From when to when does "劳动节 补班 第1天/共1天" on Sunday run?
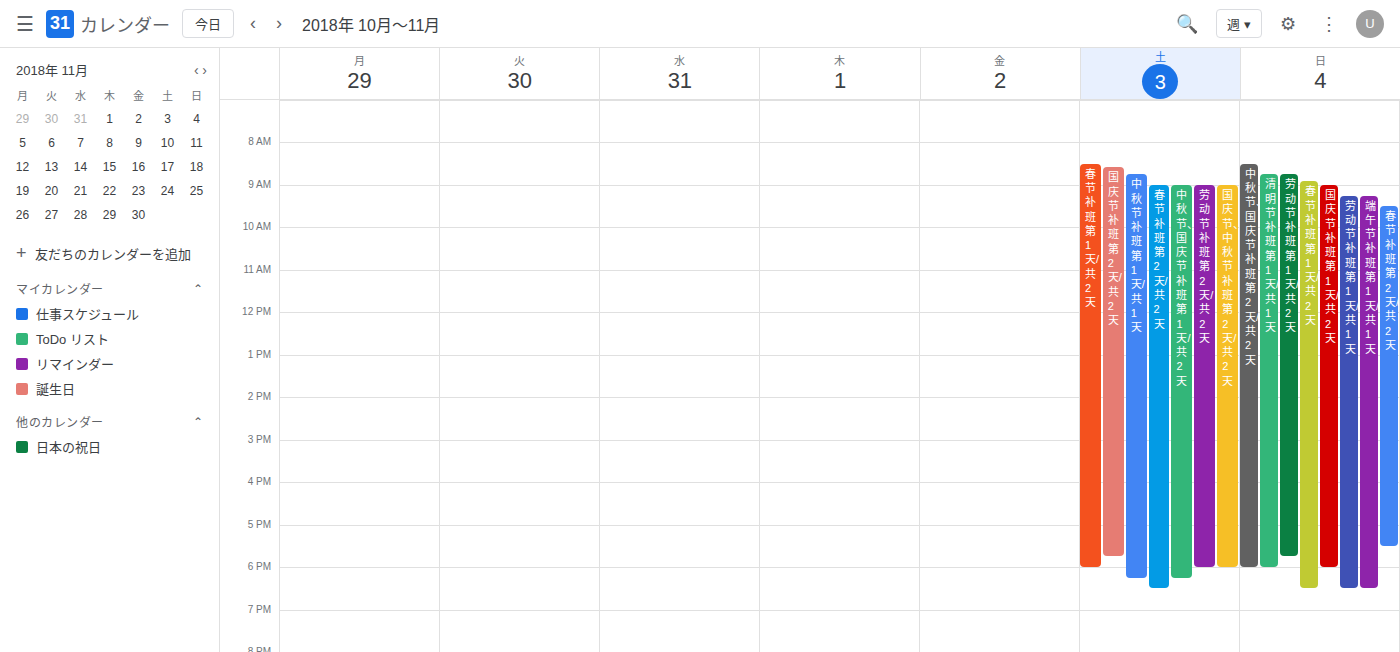
9:15 AM to 6:30 PM